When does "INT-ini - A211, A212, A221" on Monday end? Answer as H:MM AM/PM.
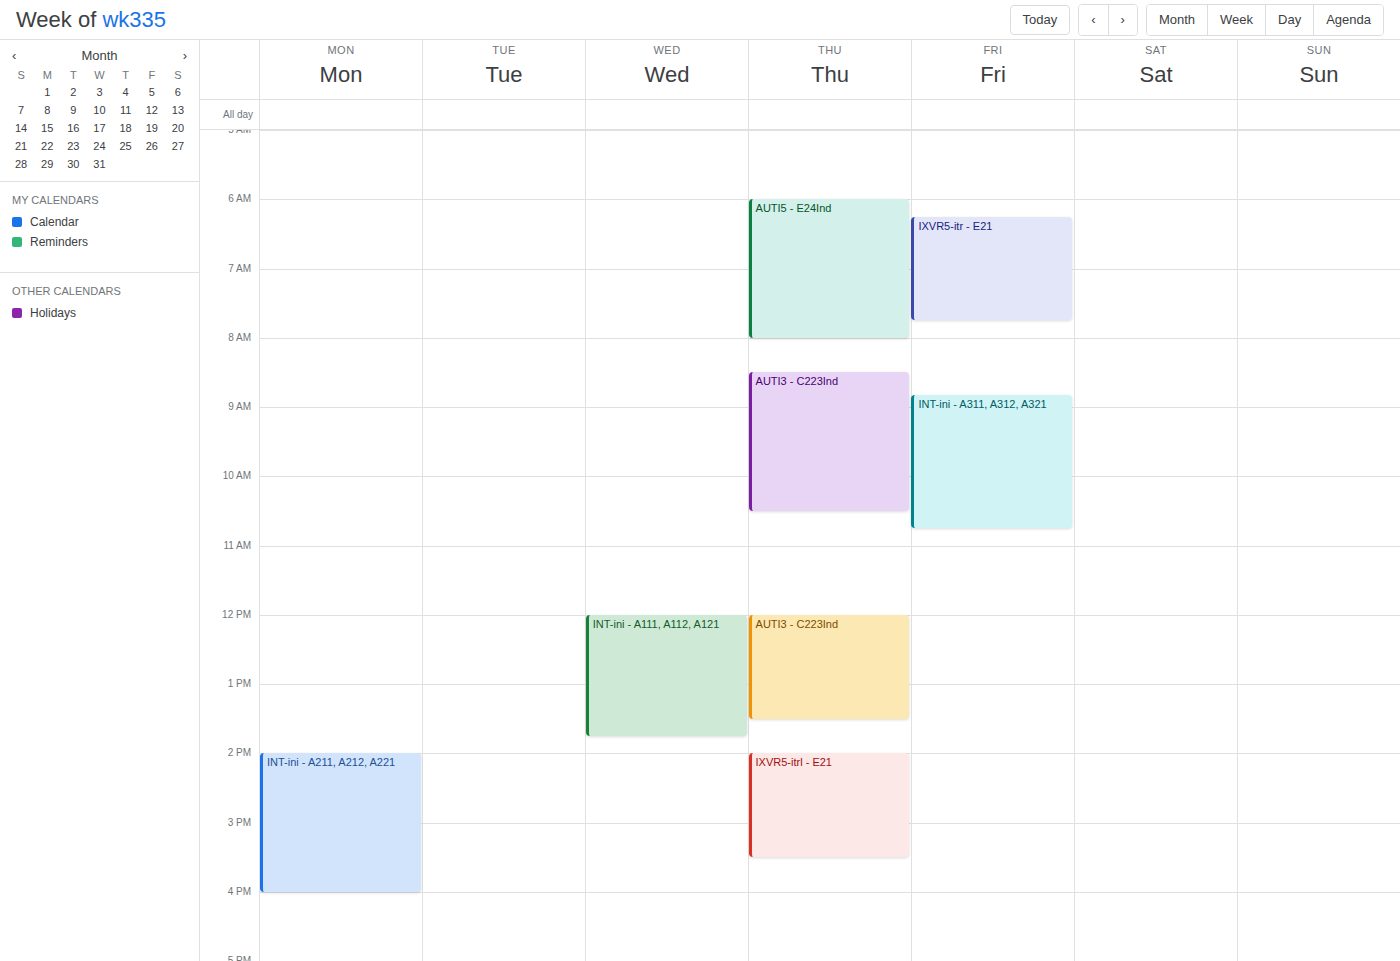
4:00 PM